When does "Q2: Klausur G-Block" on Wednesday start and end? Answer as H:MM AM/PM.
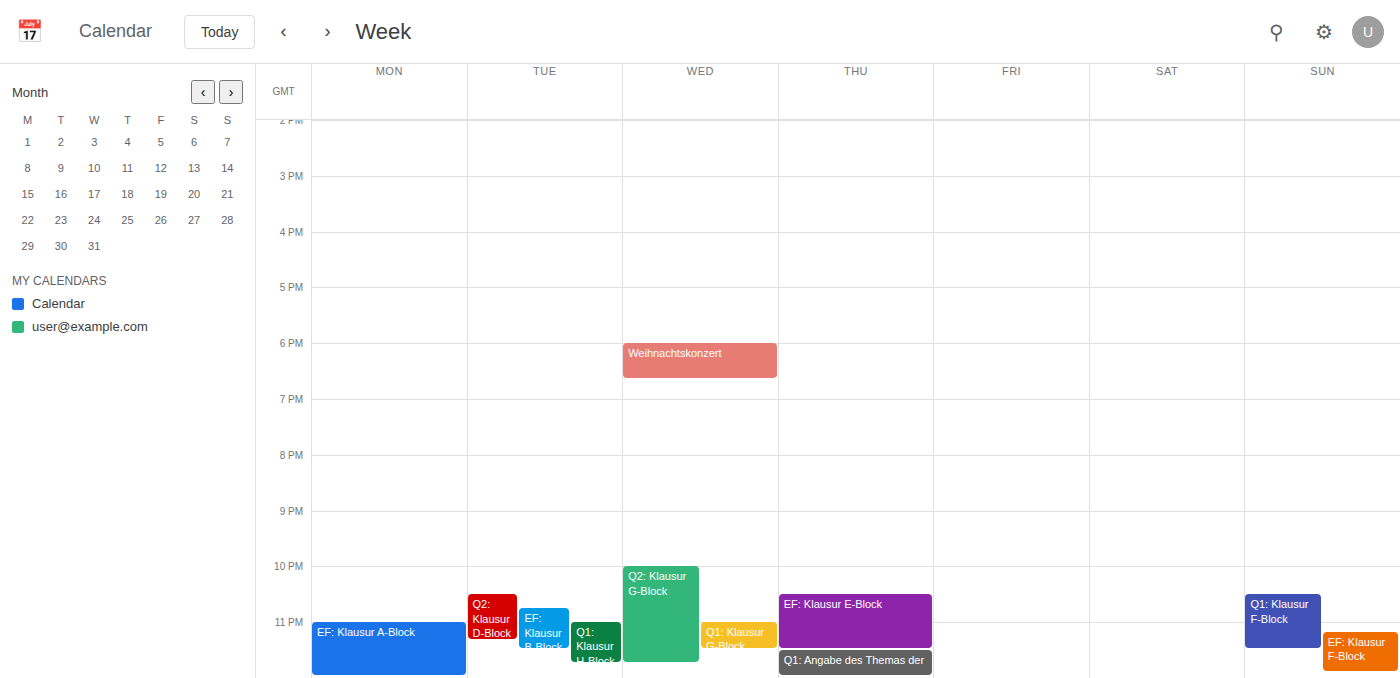
10:00 PM to 11:45 PM